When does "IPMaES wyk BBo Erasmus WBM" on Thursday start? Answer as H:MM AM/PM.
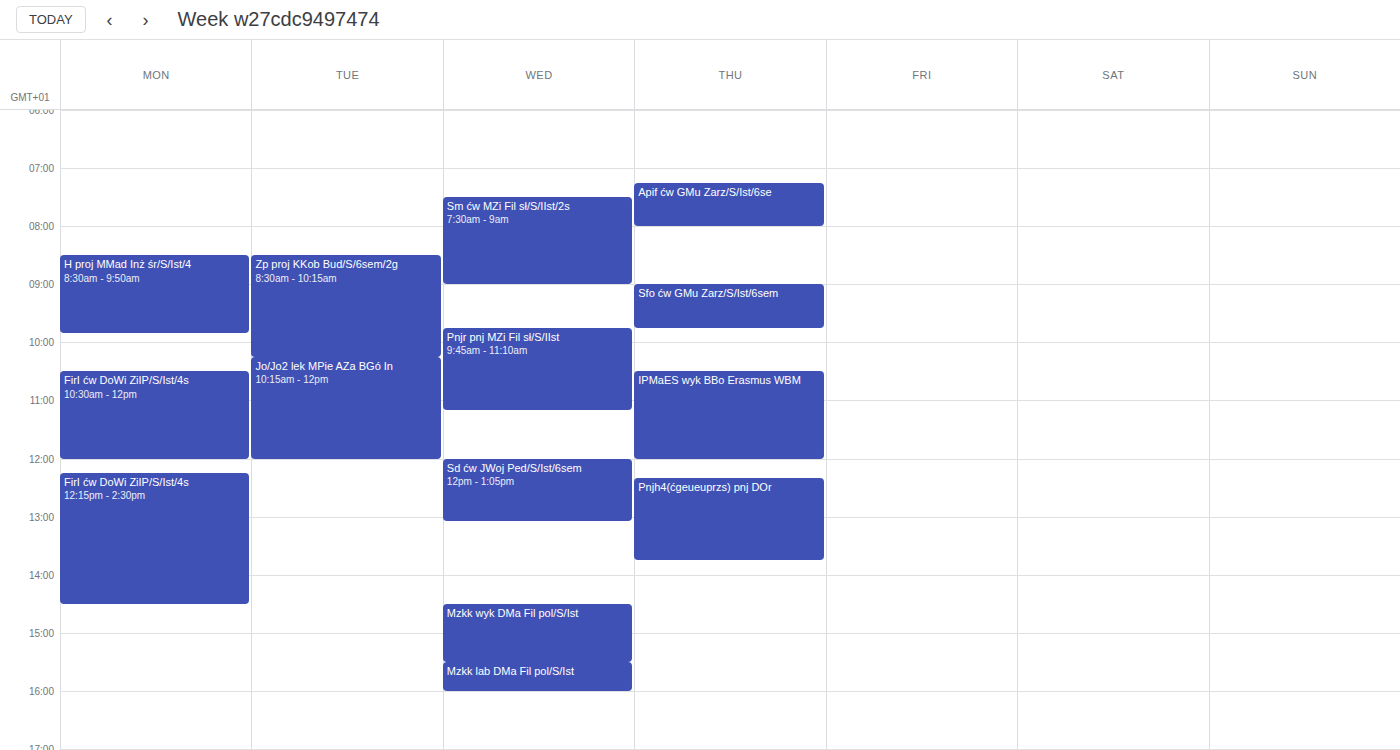
10:30 AM